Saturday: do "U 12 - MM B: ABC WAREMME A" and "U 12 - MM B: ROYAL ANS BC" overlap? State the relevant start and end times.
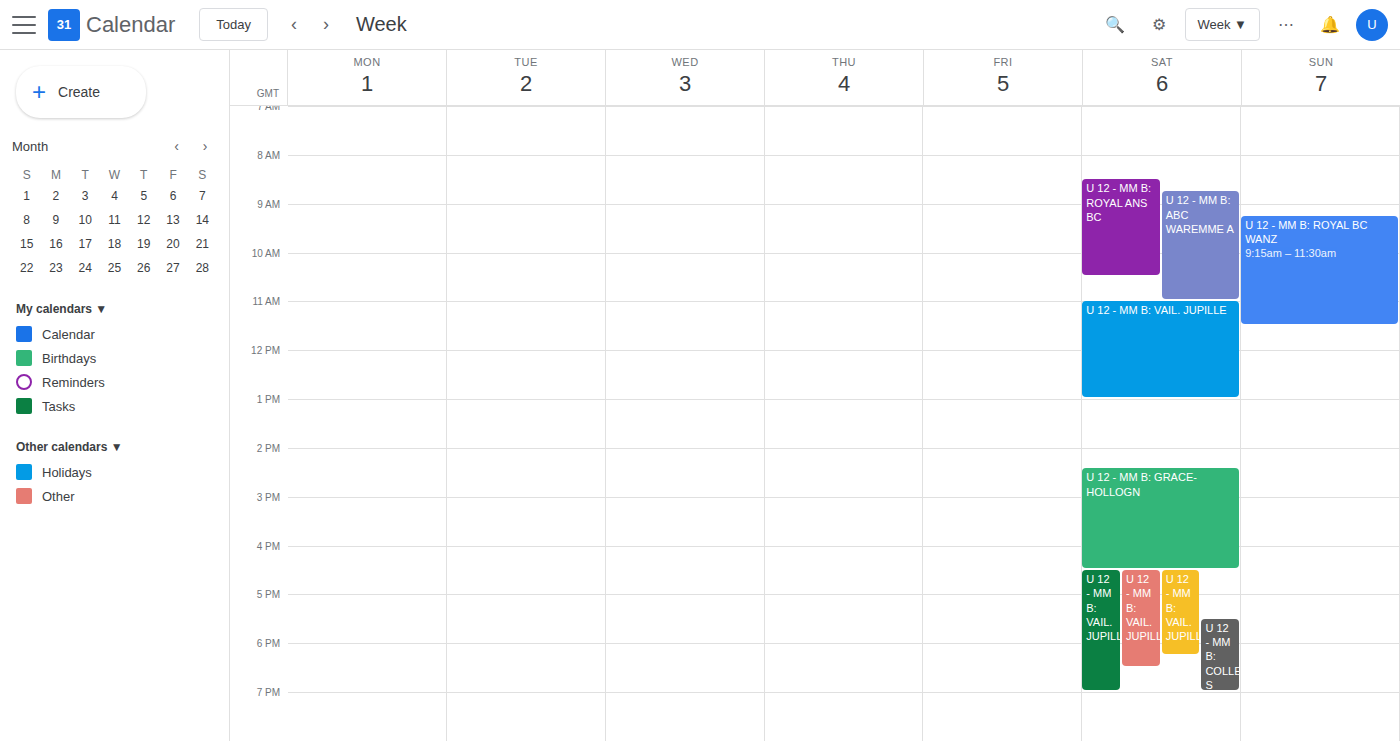
"U 12 - MM B: ABC WAREMME A" starts at 8:45 AM, before "U 12 - MM B: ROYAL ANS BC" ends at 10:30 AM -- they overlap.